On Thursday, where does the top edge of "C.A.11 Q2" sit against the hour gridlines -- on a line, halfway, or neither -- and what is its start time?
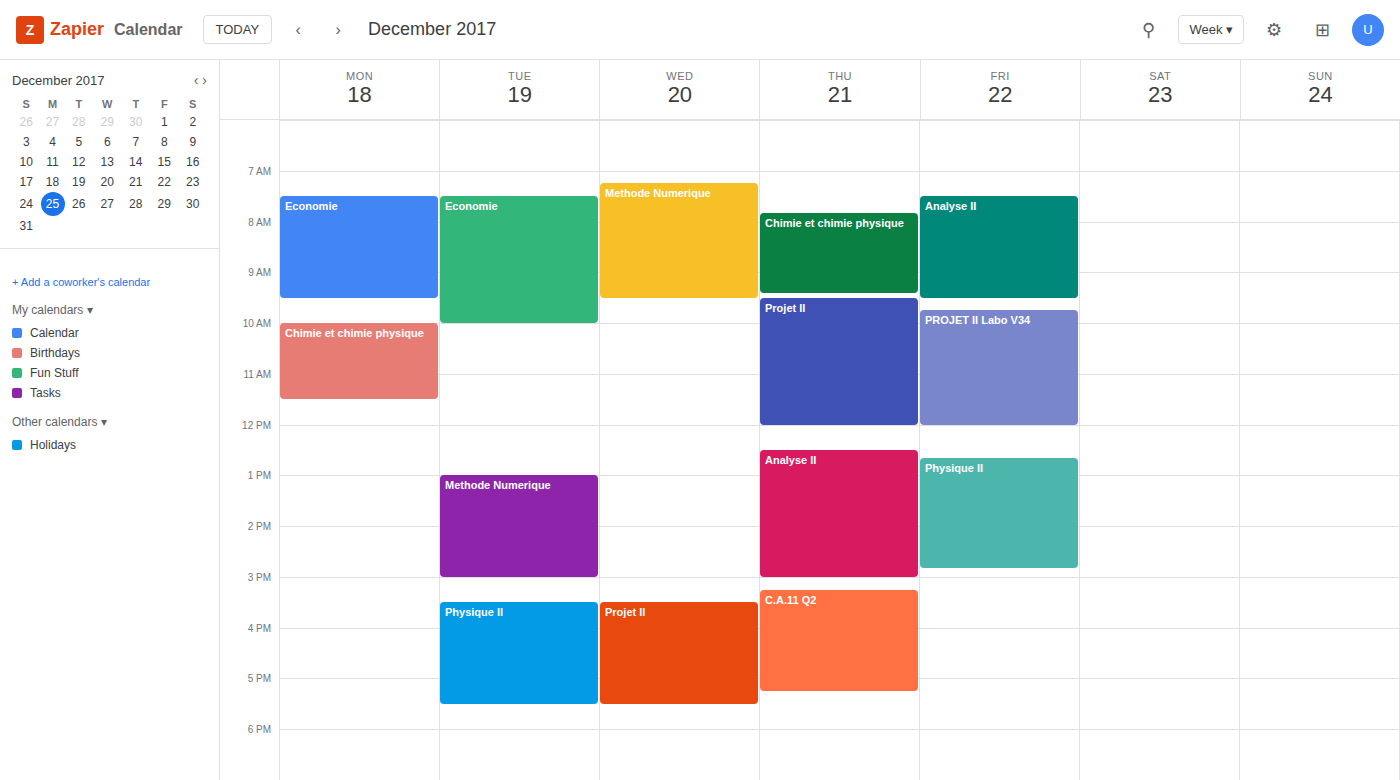
15:15 -- neither: a quarter of the way from the 15:00 line to the 16:00 line.